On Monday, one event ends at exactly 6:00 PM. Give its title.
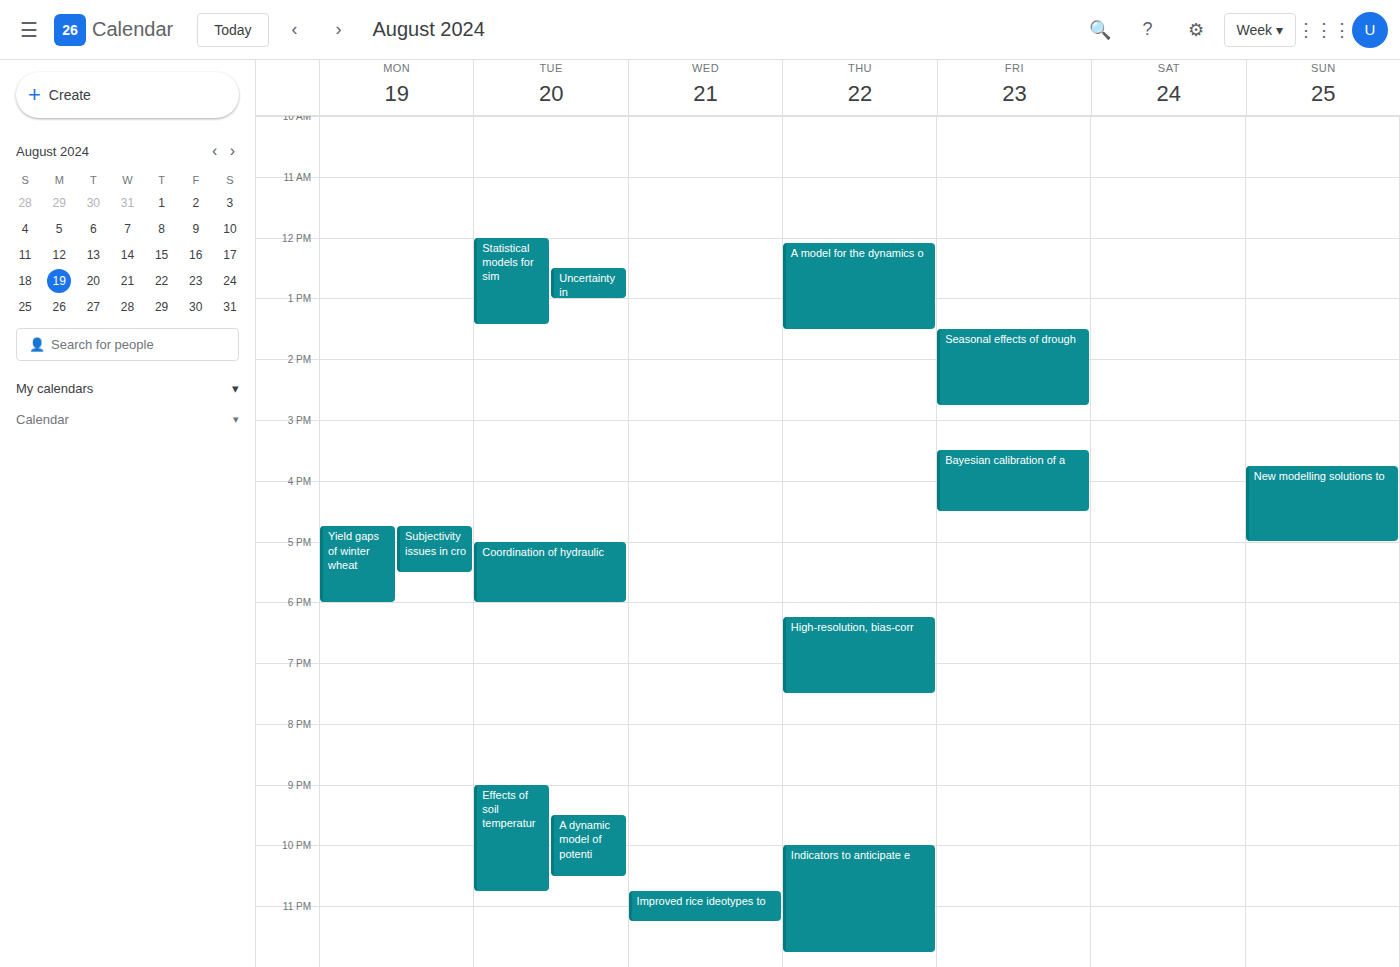
"Yield gaps of winter wheat"